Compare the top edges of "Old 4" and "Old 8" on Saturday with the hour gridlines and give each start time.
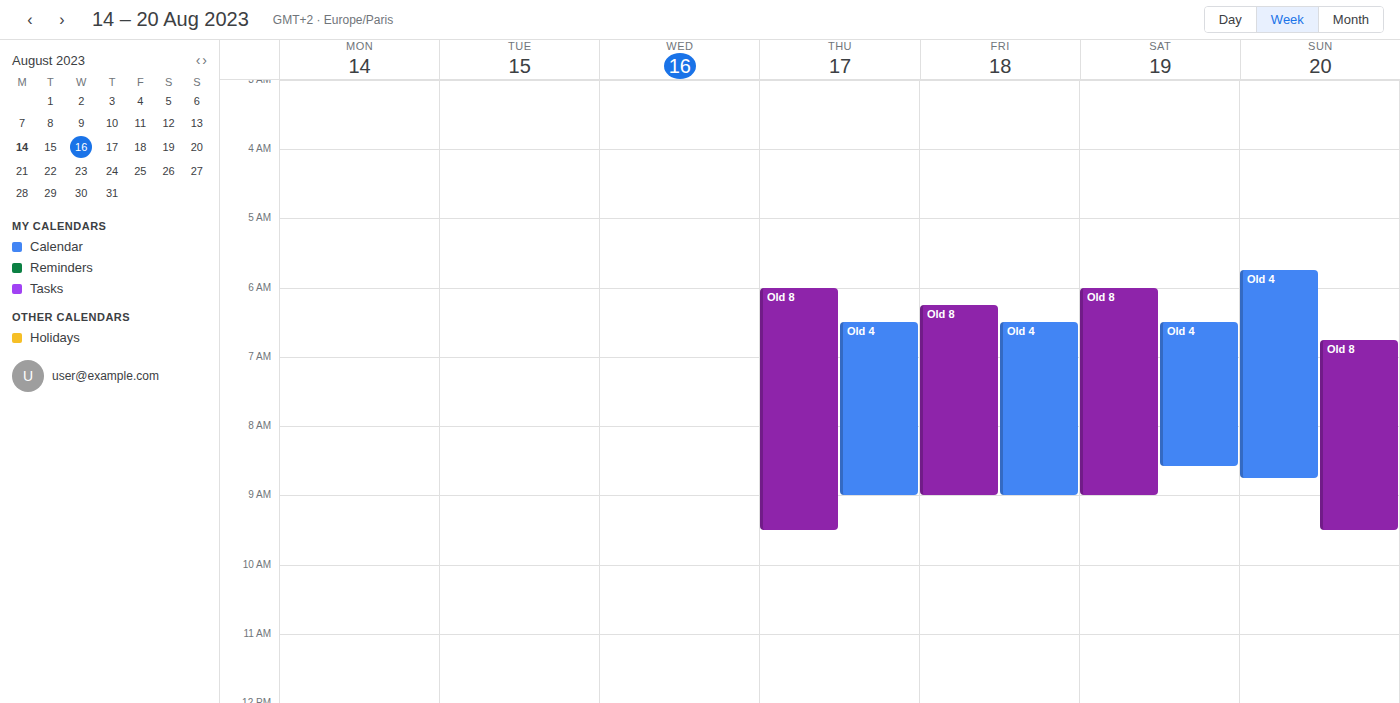
"Old 4": 6:30 AM, halfway between the 6 AM and 7 AM lines. "Old 8": 6:00 AM, exactly on the 6 AM line.